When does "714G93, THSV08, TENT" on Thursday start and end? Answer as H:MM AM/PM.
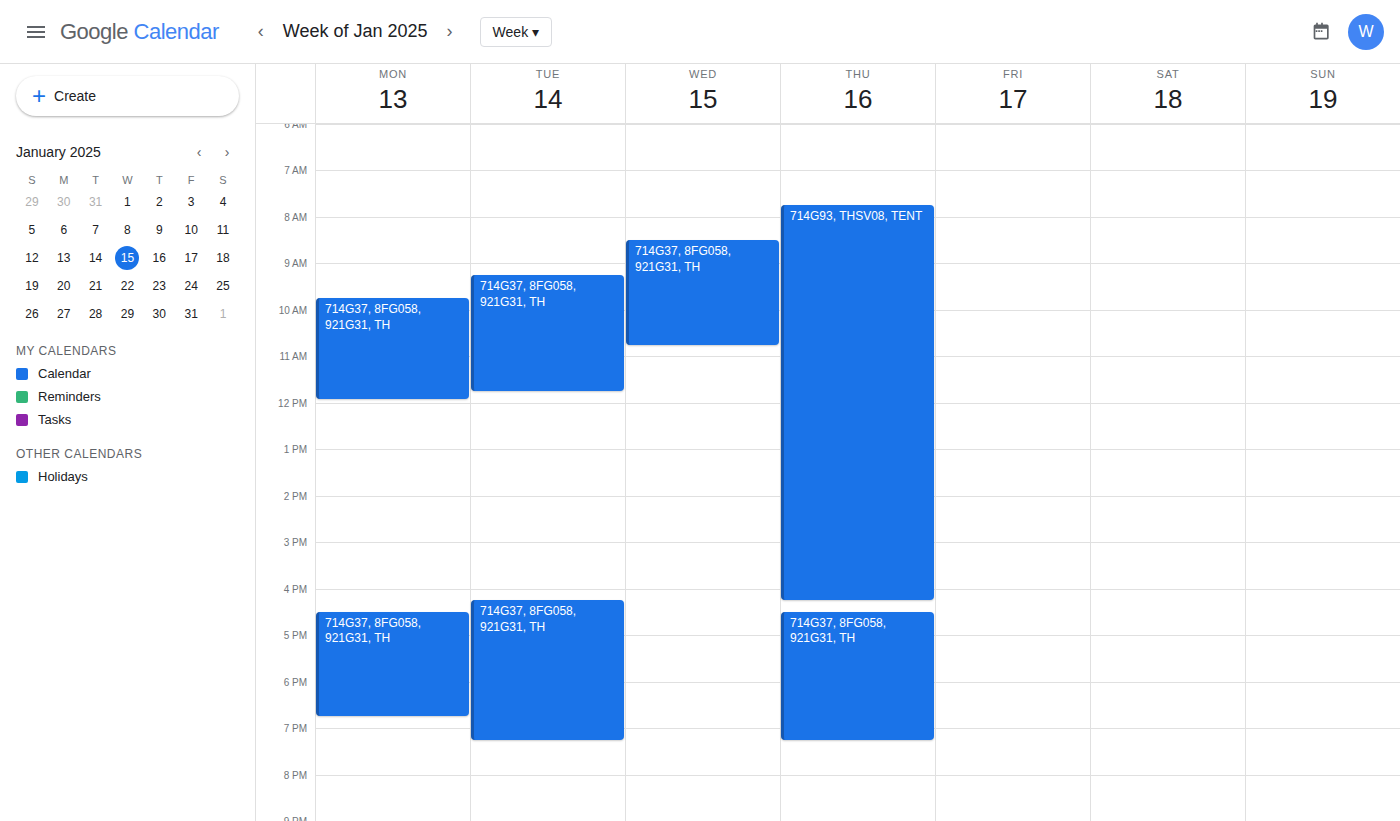
7:45 AM to 4:15 PM